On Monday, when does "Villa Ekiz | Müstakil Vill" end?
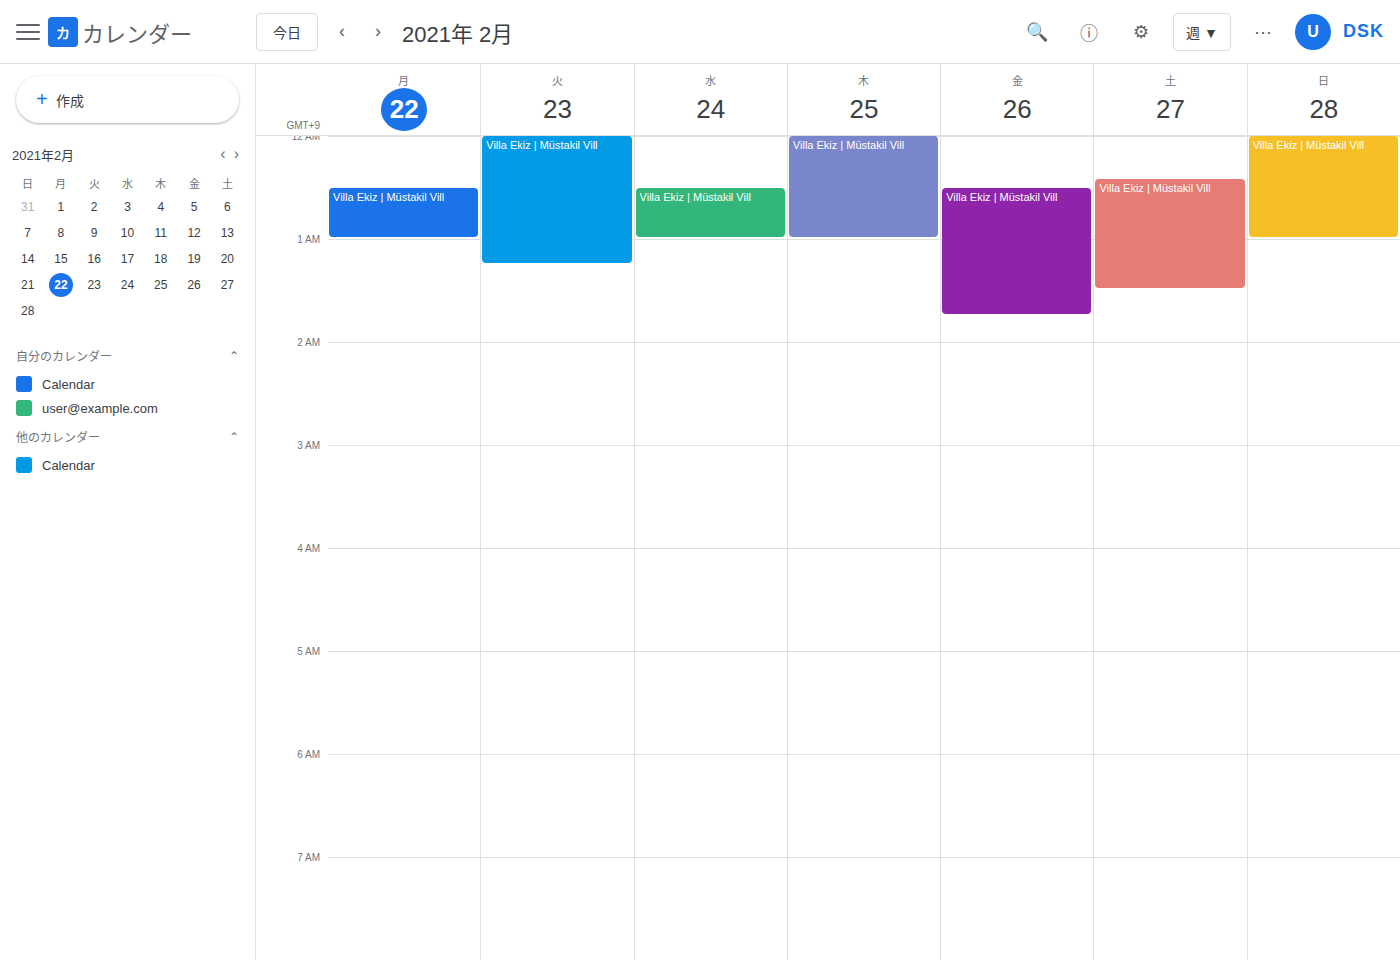
1:00 AM